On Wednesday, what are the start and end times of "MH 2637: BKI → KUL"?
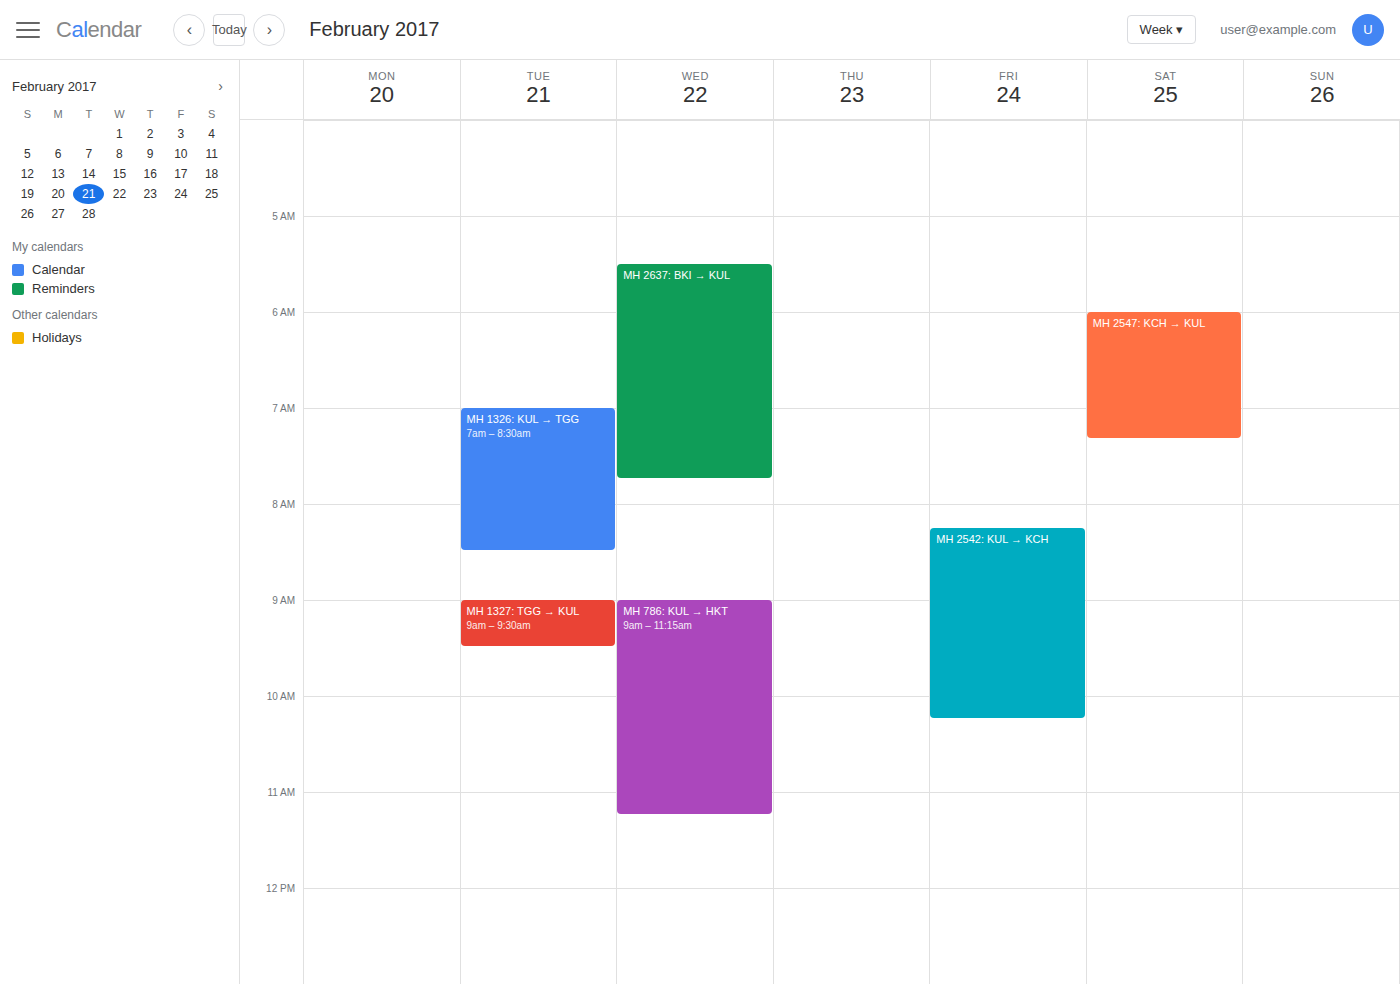
5:30 AM to 7:45 AM